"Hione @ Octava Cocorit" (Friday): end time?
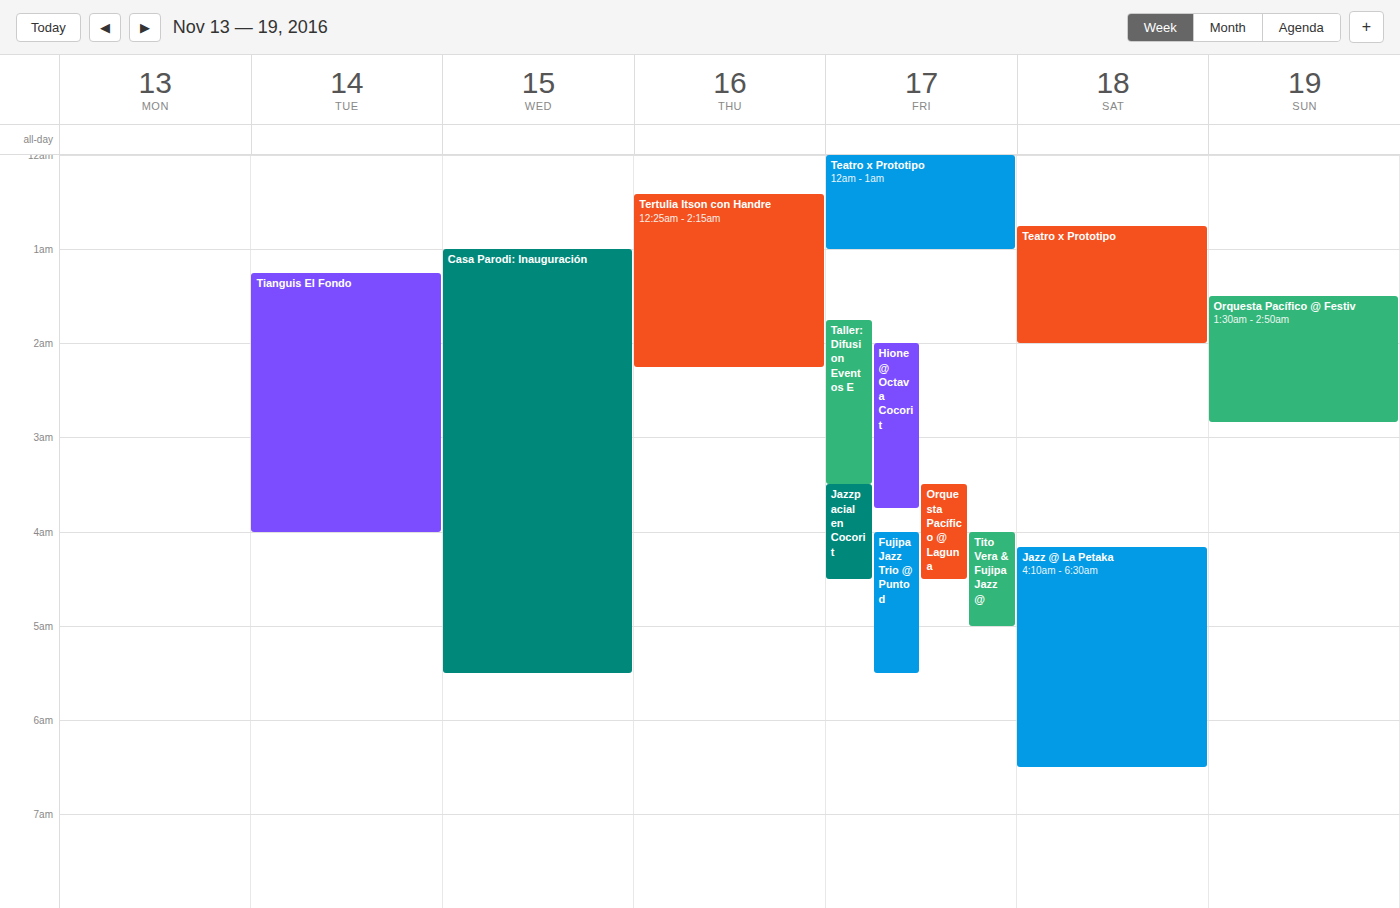
03:45